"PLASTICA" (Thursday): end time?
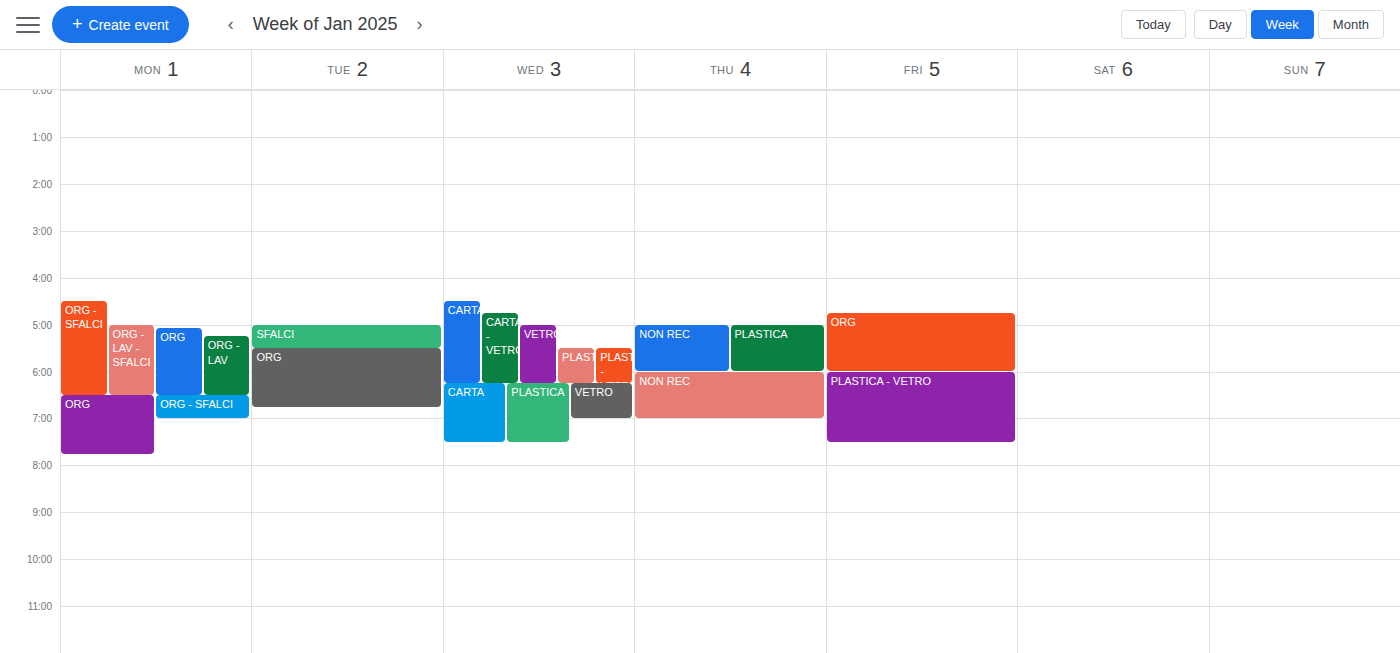
6:00 AM